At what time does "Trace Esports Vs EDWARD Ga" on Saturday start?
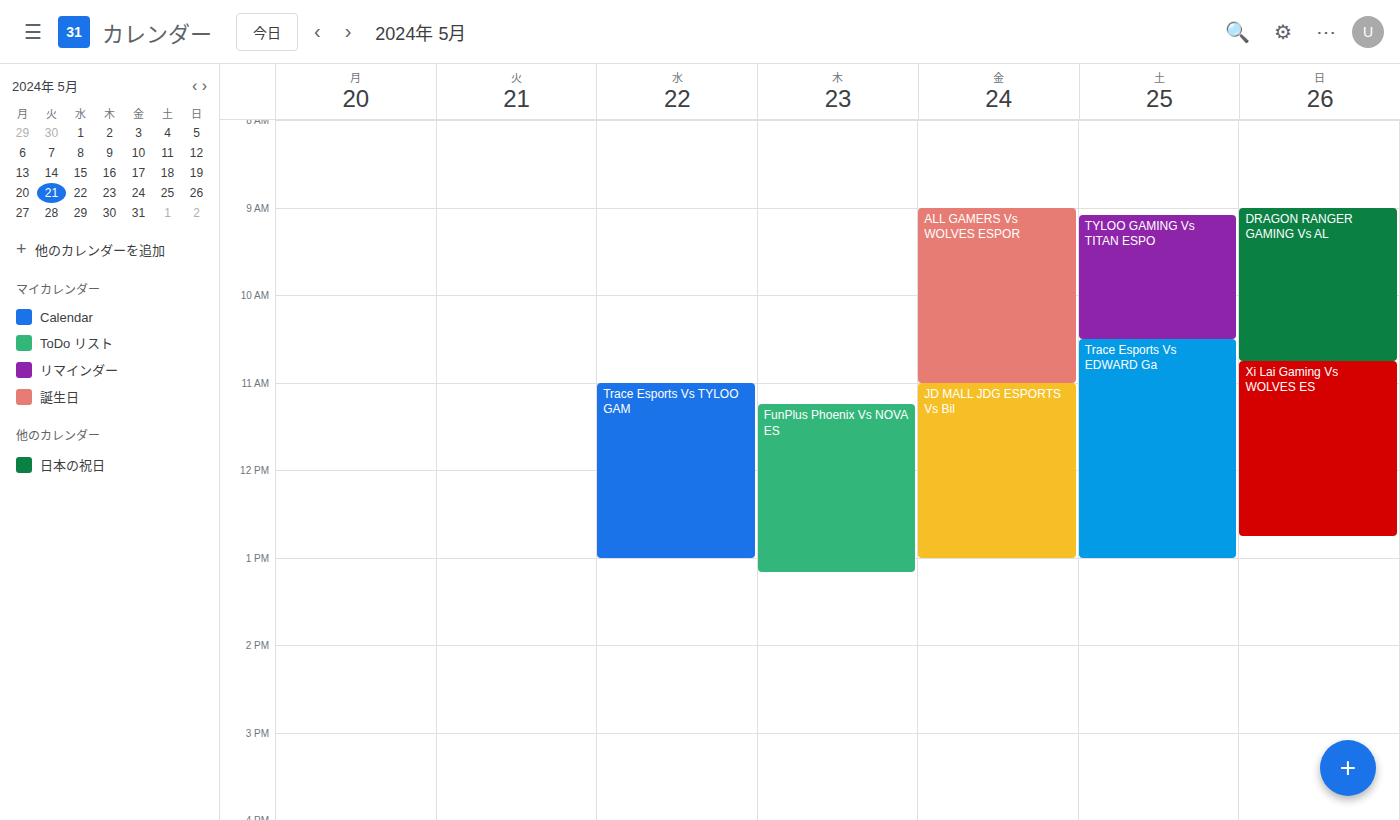
10:30 AM